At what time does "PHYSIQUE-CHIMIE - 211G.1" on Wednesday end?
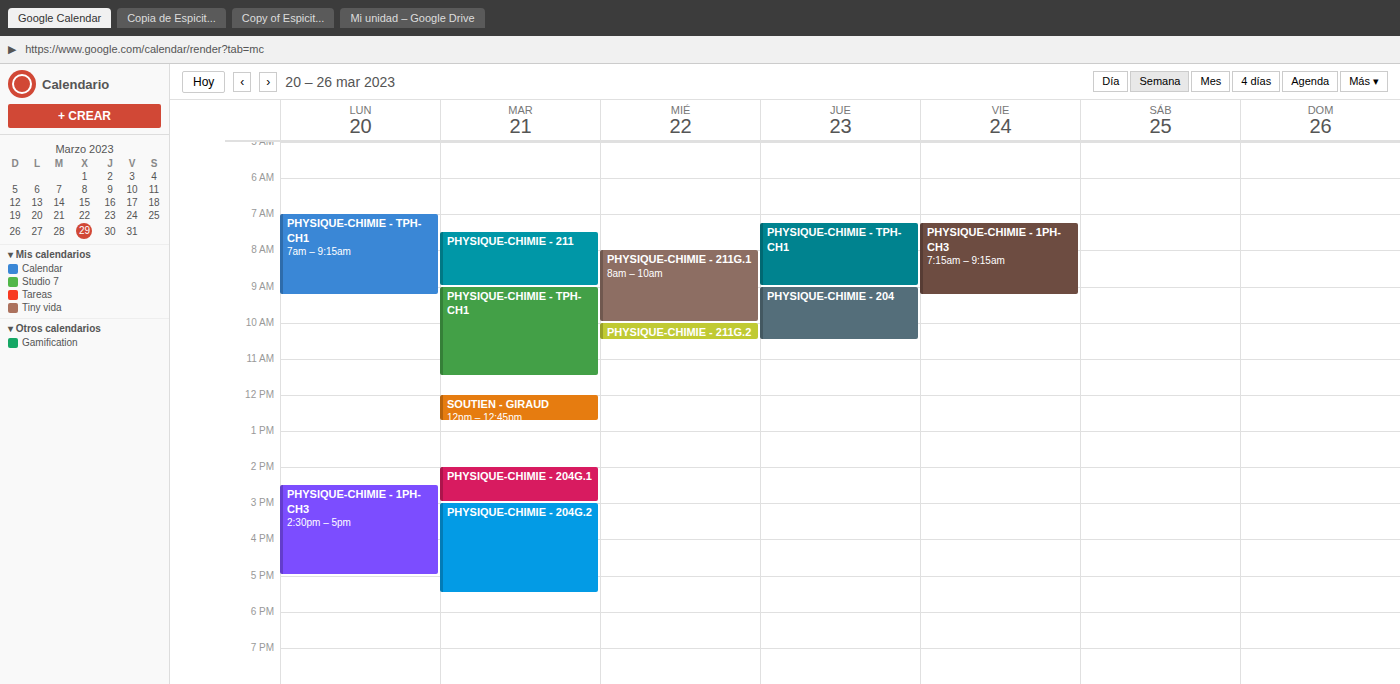
10:00 AM